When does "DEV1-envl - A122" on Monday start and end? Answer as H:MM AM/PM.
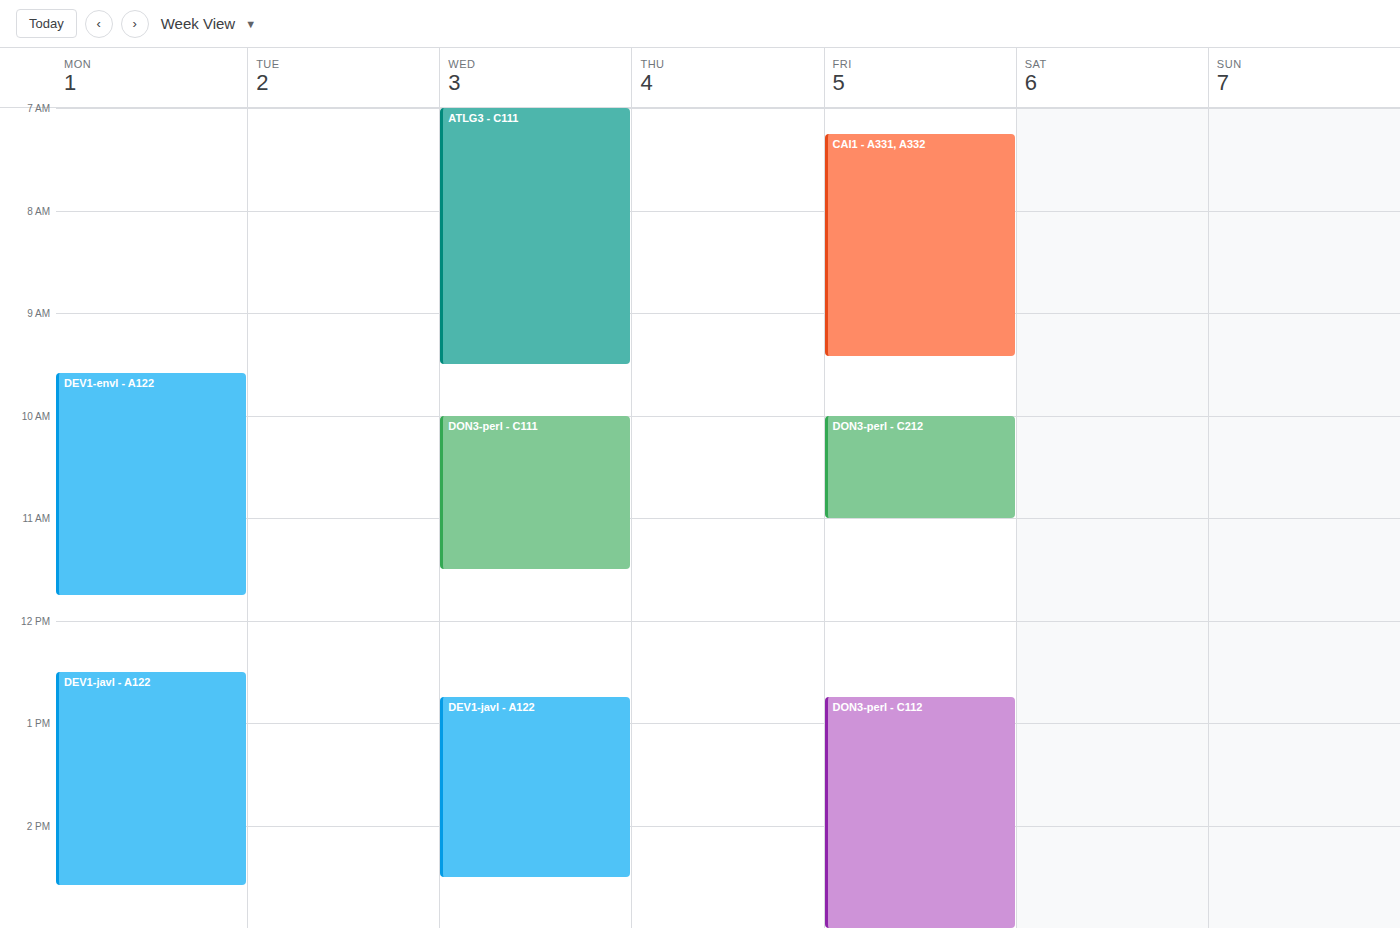
9:35 AM to 11:45 AM